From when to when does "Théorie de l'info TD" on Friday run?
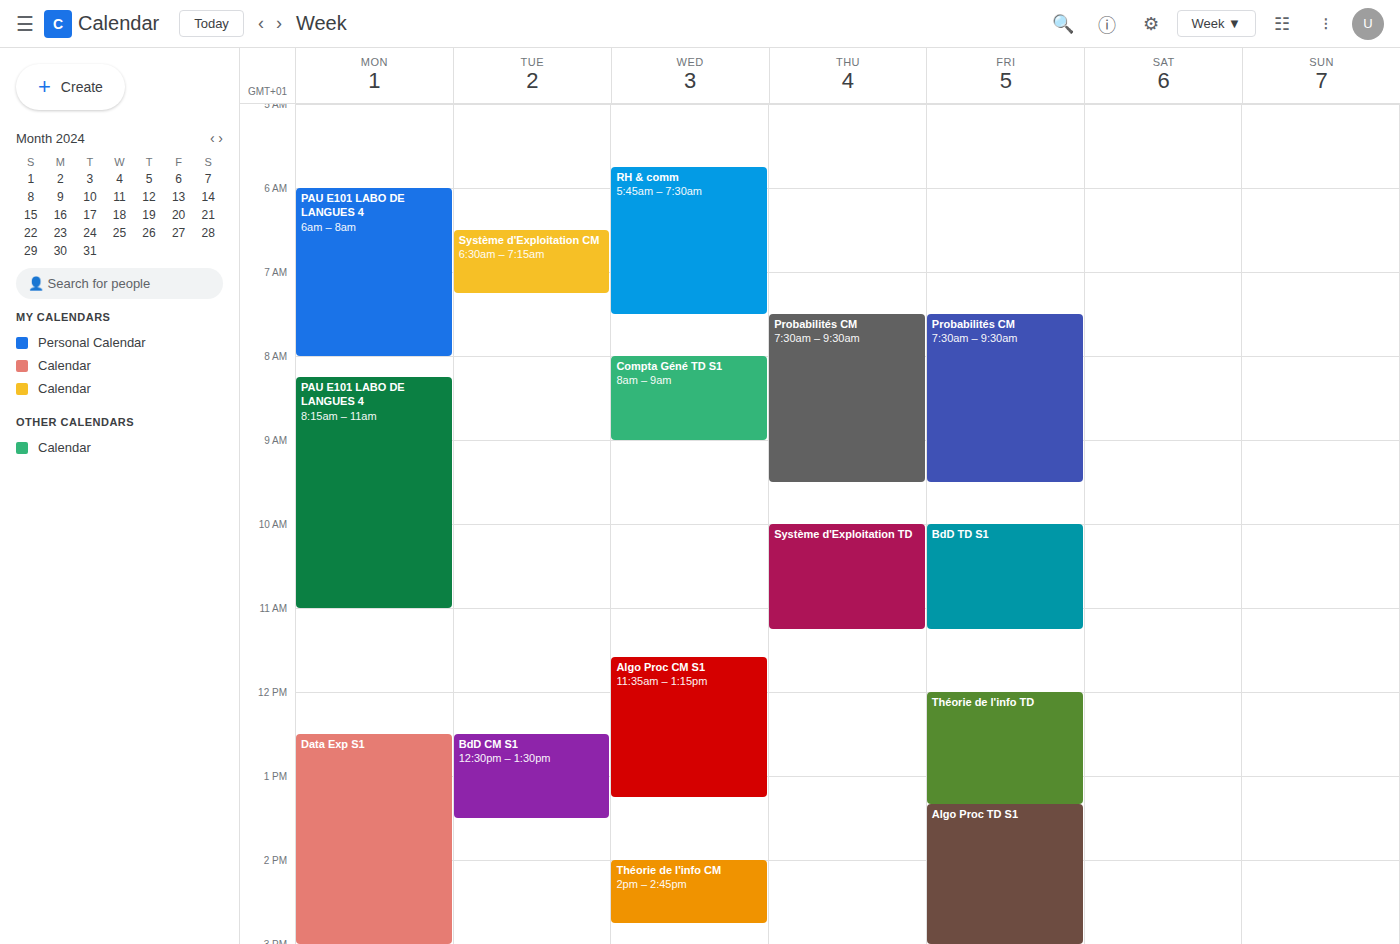
12:00 PM to 1:20 PM